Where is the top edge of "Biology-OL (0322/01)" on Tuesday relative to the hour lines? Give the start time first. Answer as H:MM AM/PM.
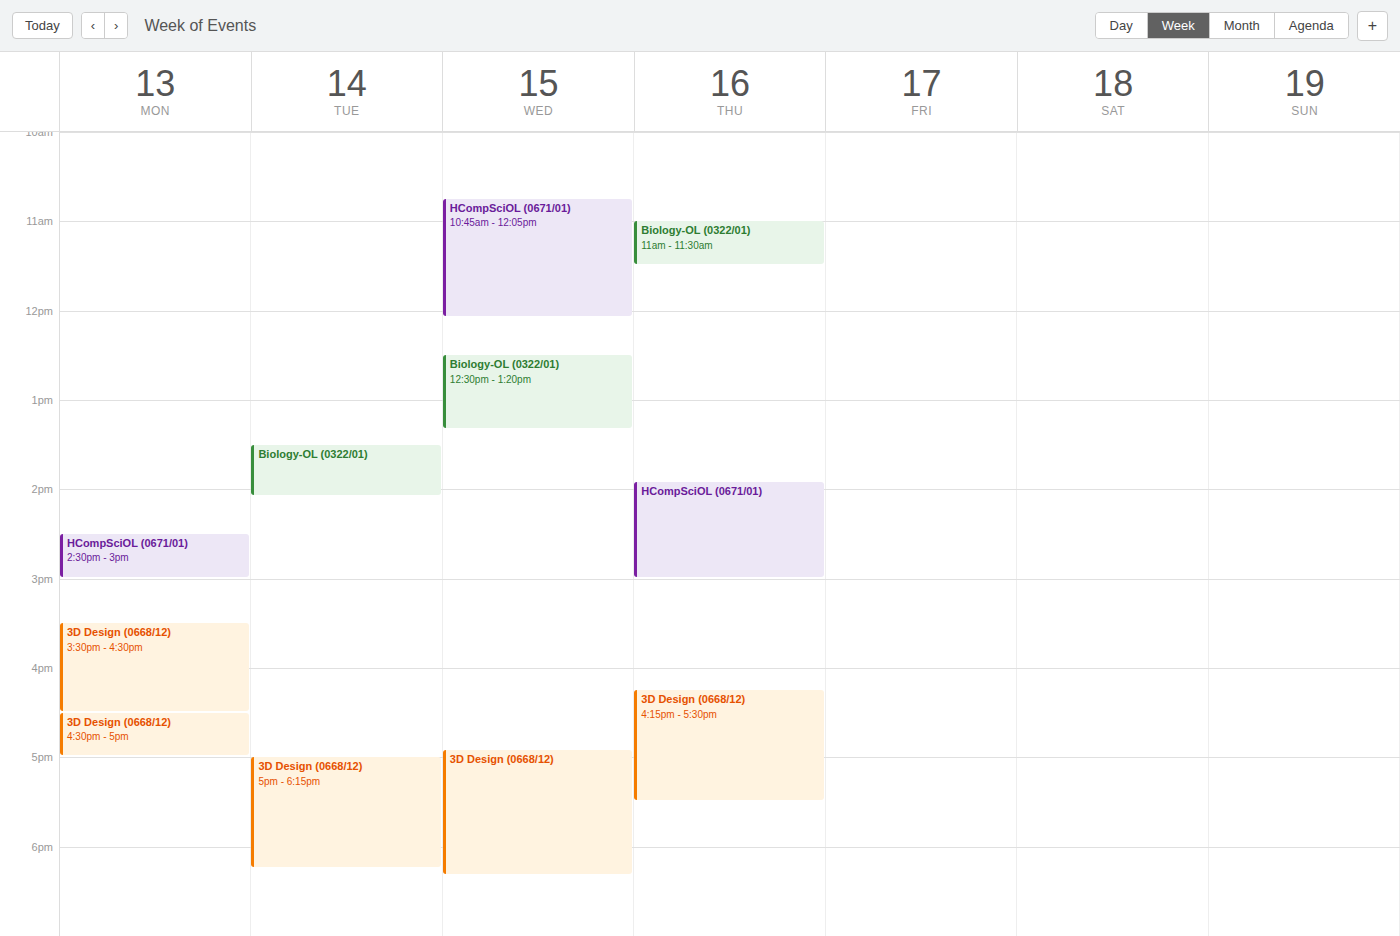
1:30 PM -- halfway between the 1 PM and 2 PM lines.